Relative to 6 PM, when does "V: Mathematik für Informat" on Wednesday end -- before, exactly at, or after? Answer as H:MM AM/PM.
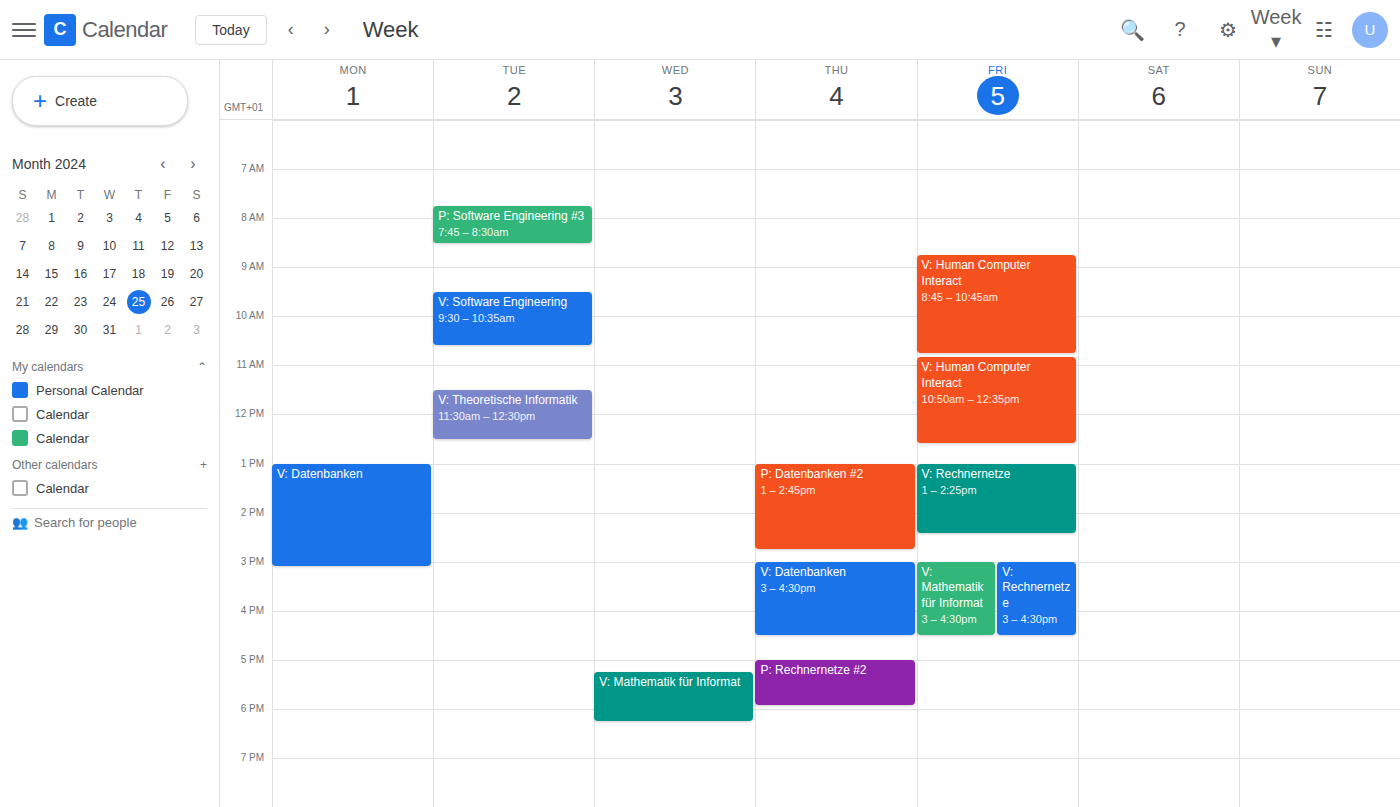
6:15 PM -- after 6 PM, 15 minutes below the 6 PM line.